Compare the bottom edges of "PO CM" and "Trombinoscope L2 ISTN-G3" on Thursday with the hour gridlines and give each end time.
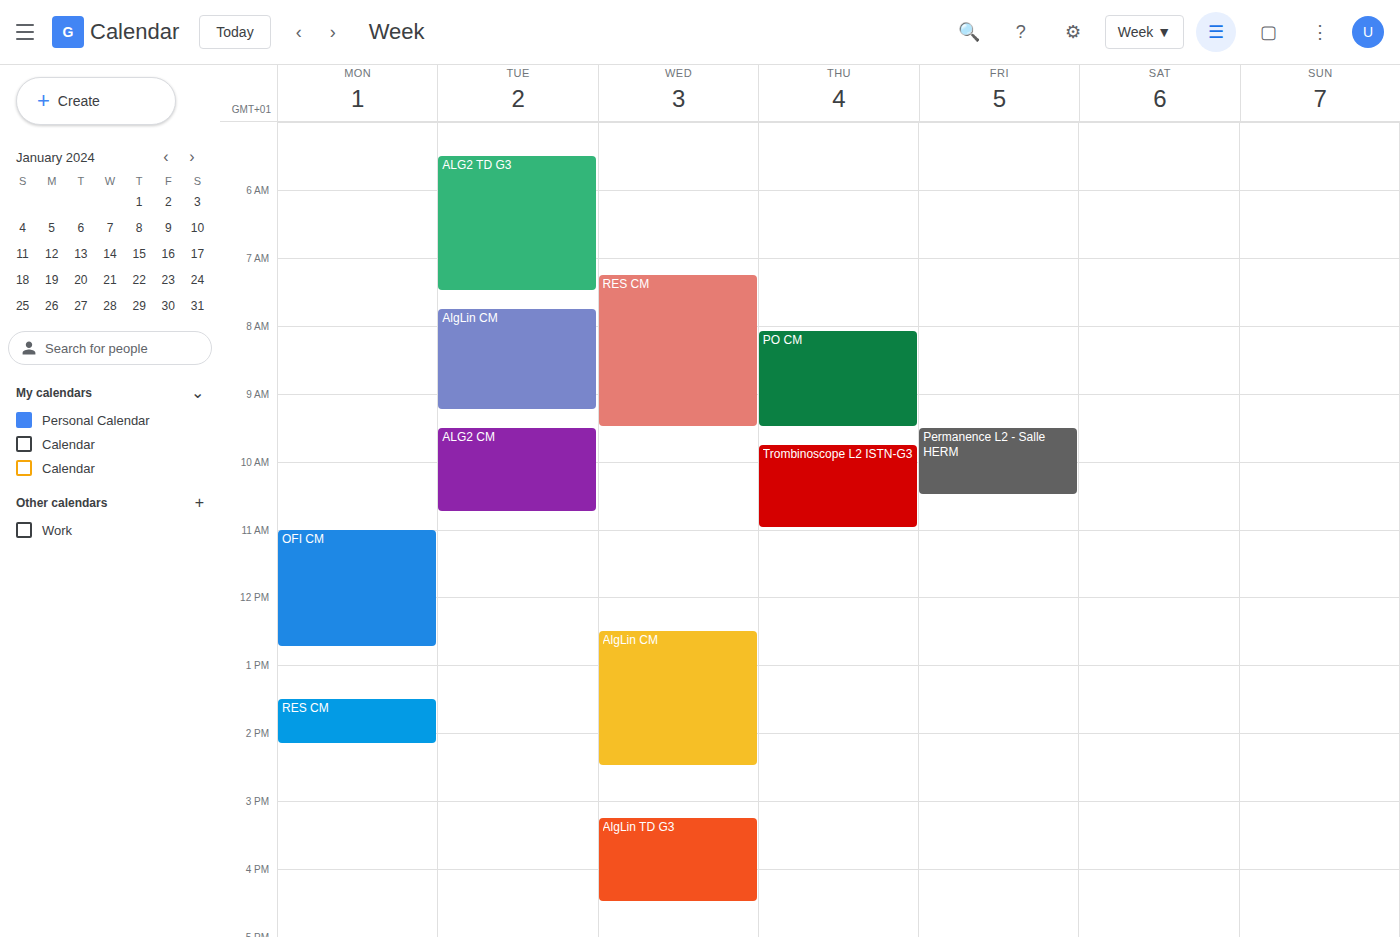
"PO CM": 9:30 AM, halfway between the 9 AM and 10 AM lines. "Trombinoscope L2 ISTN-G3": 11:00 AM, exactly on the 11 AM line.